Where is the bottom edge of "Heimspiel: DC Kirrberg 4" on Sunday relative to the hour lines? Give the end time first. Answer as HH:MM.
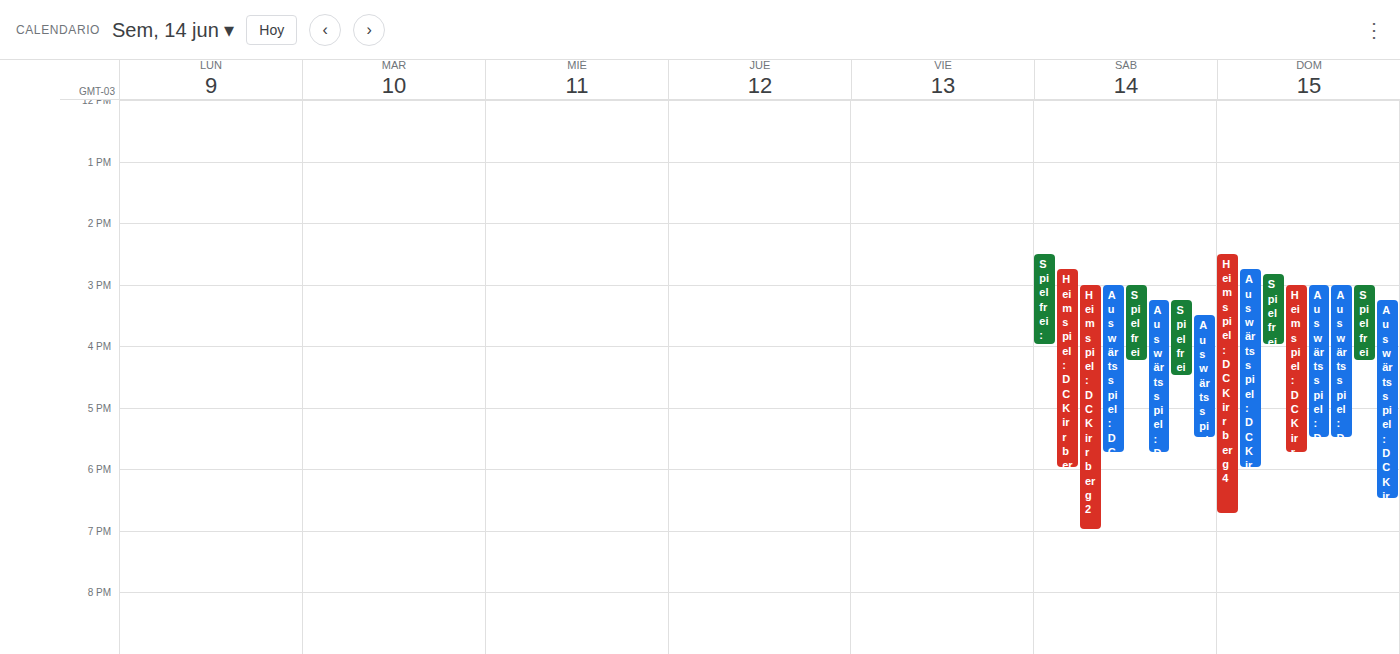
18:45 -- neither: three quarters of the way from the 18:00 line to the 19:00 line.